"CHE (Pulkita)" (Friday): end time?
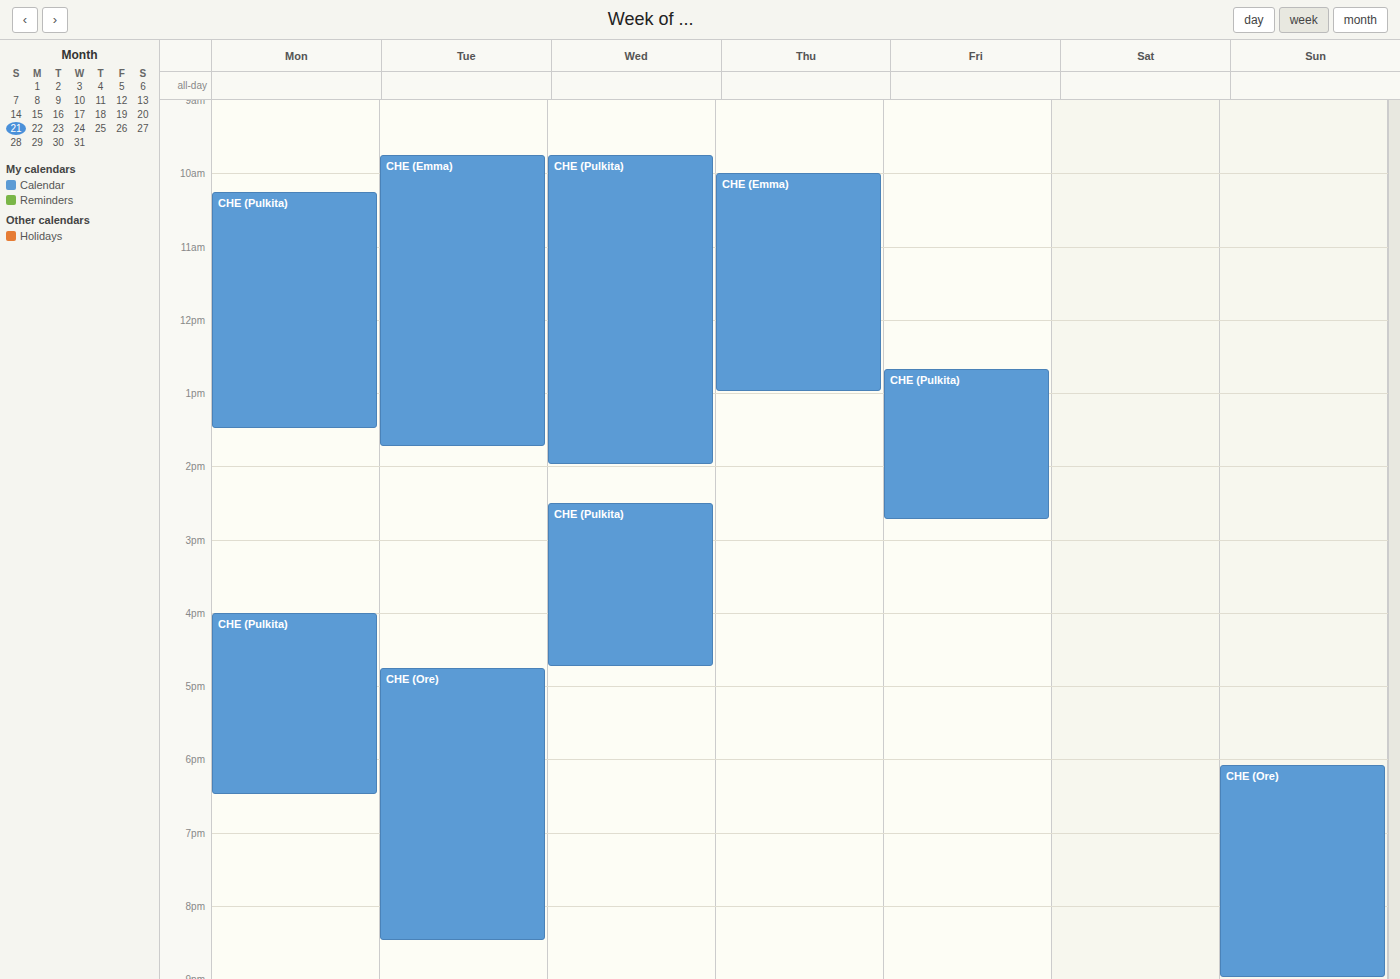
2:45 PM